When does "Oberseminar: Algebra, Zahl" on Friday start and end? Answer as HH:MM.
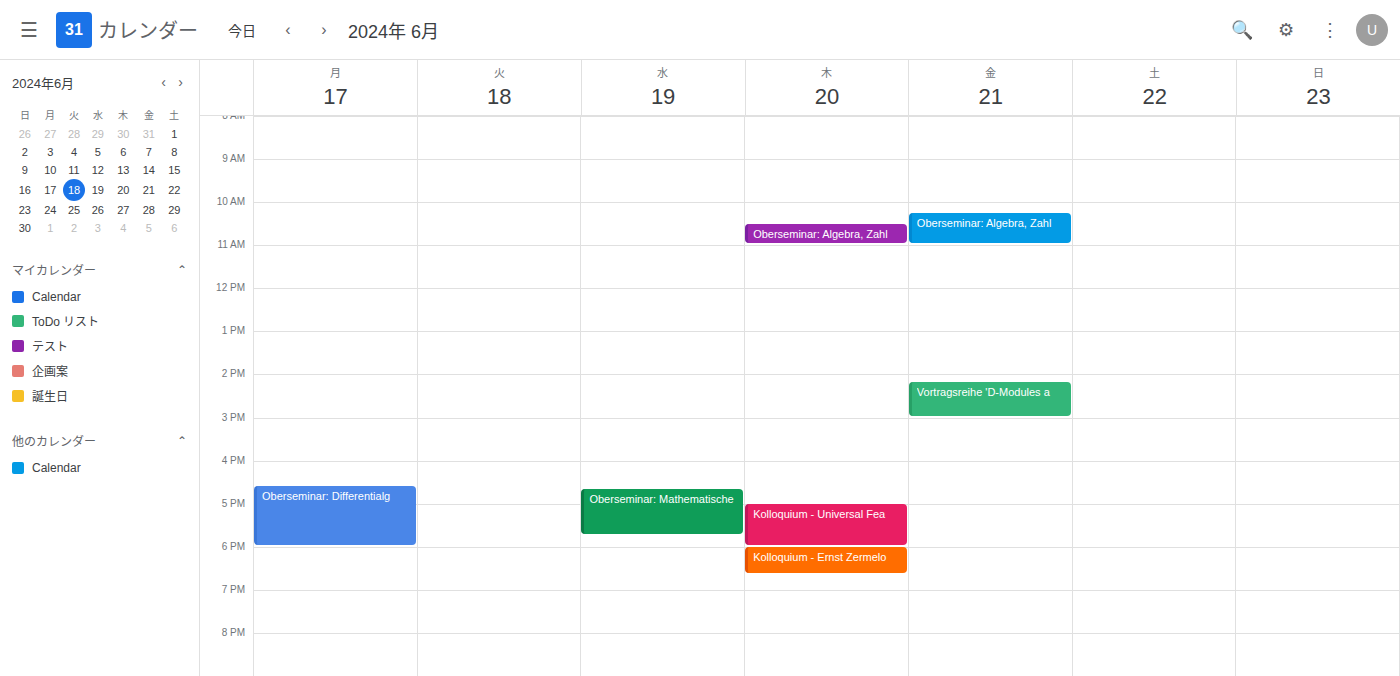
10:15 to 11:00